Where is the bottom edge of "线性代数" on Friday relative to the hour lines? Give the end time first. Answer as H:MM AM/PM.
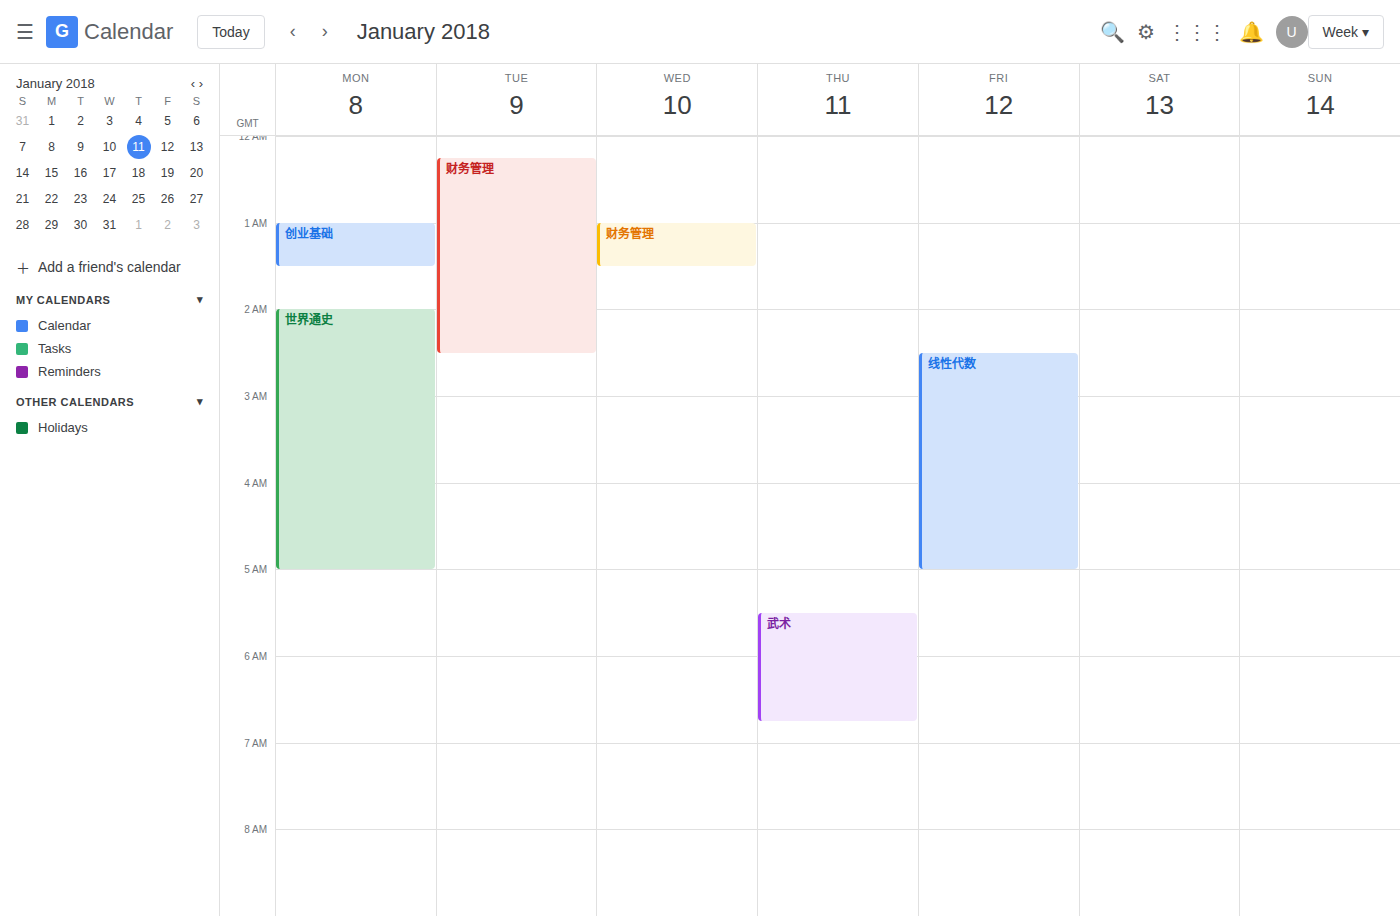
5:00 AM -- exactly on the 5 AM line.